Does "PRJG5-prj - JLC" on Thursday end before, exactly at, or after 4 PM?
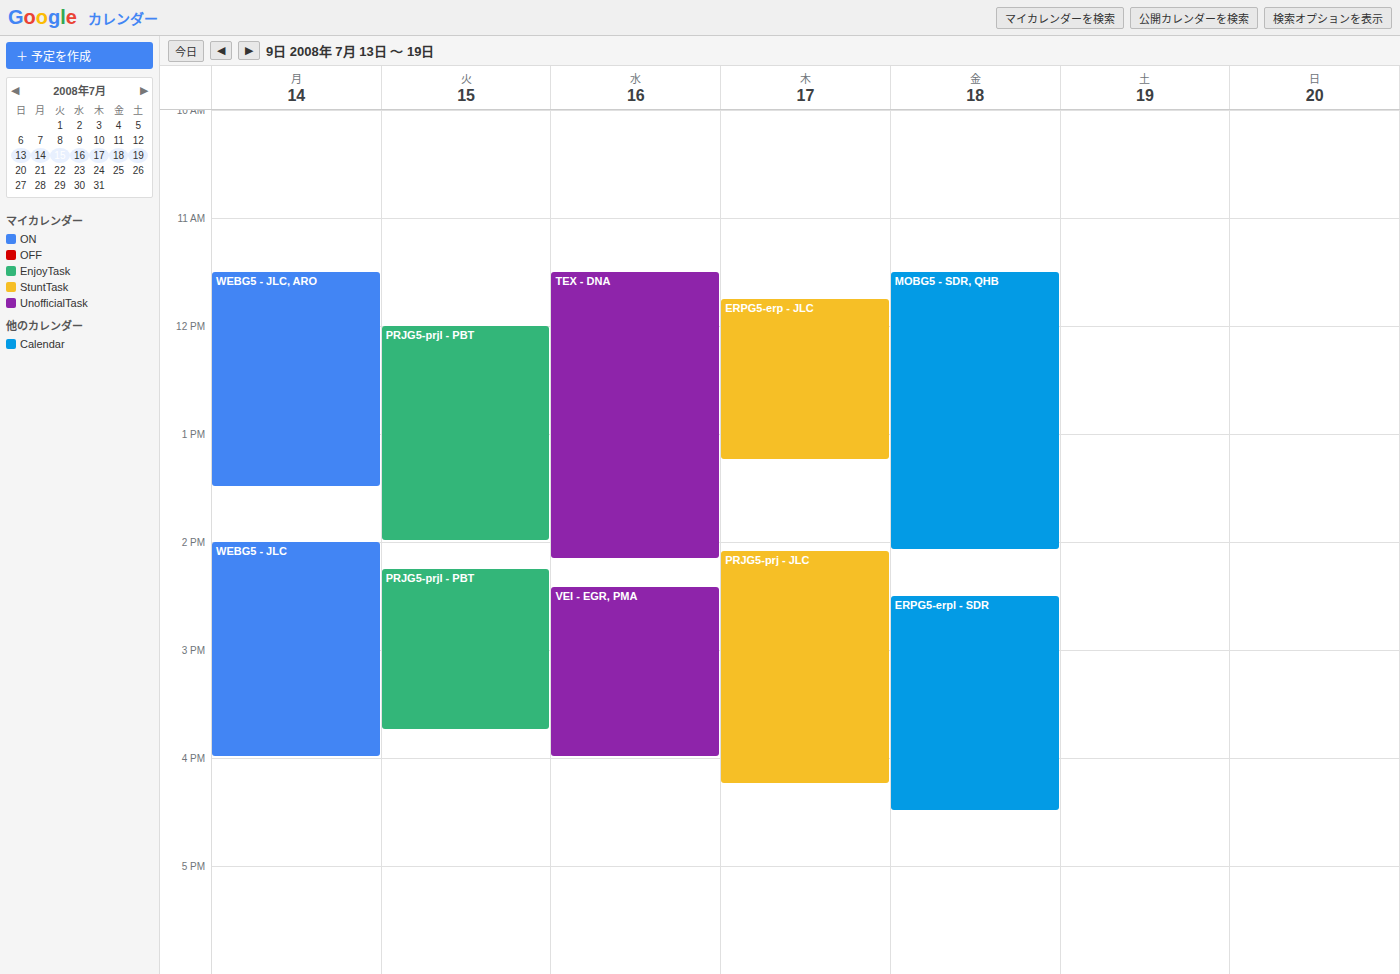
4:15 PM -- after 4 PM, 15 minutes below the 4 PM line.